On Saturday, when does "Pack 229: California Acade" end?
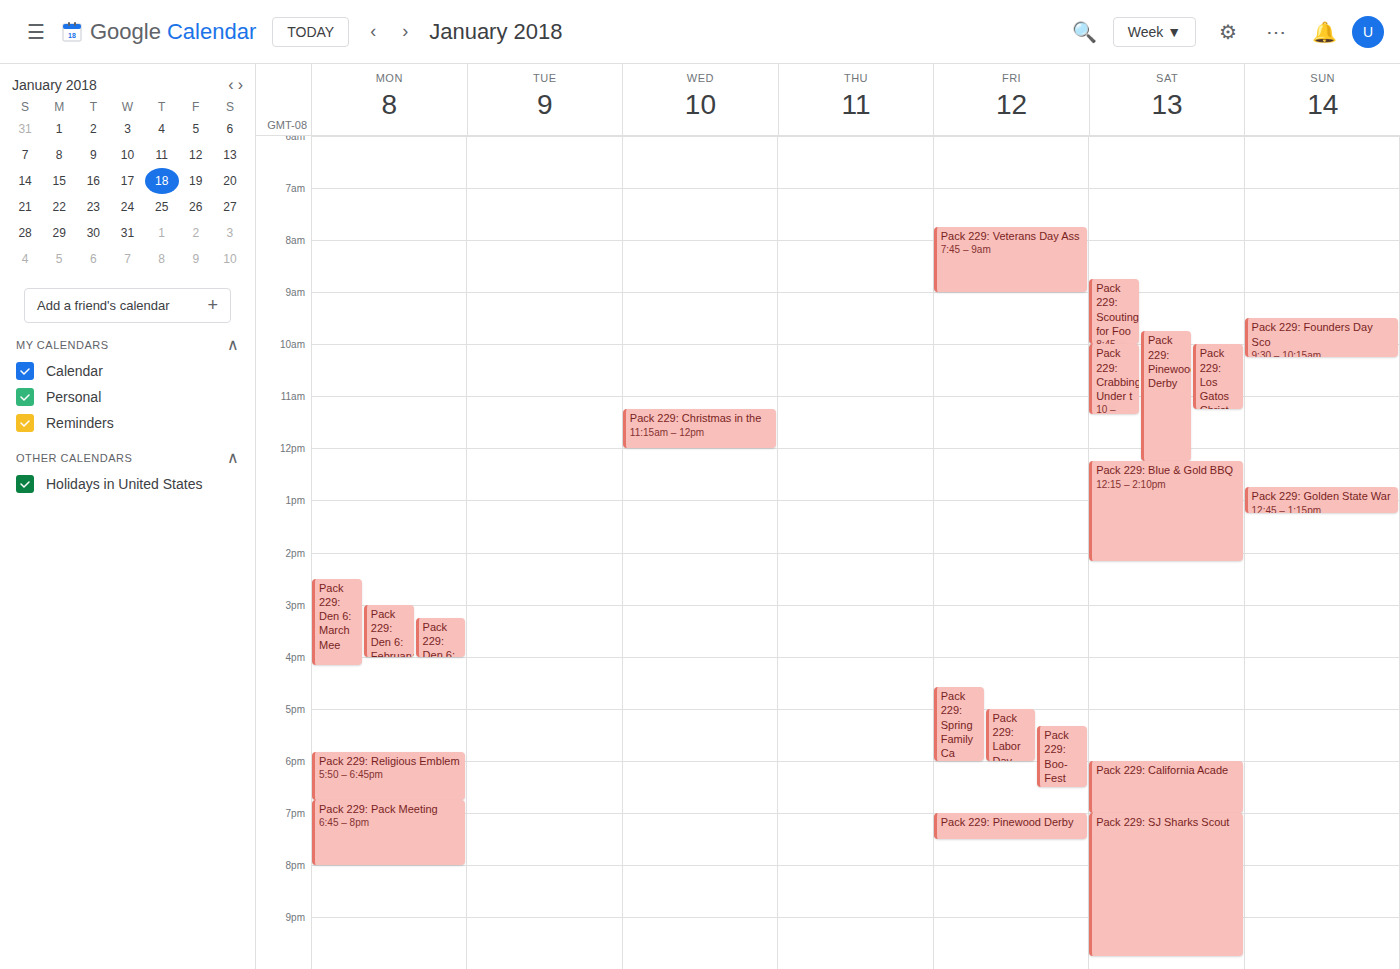
7:00 PM